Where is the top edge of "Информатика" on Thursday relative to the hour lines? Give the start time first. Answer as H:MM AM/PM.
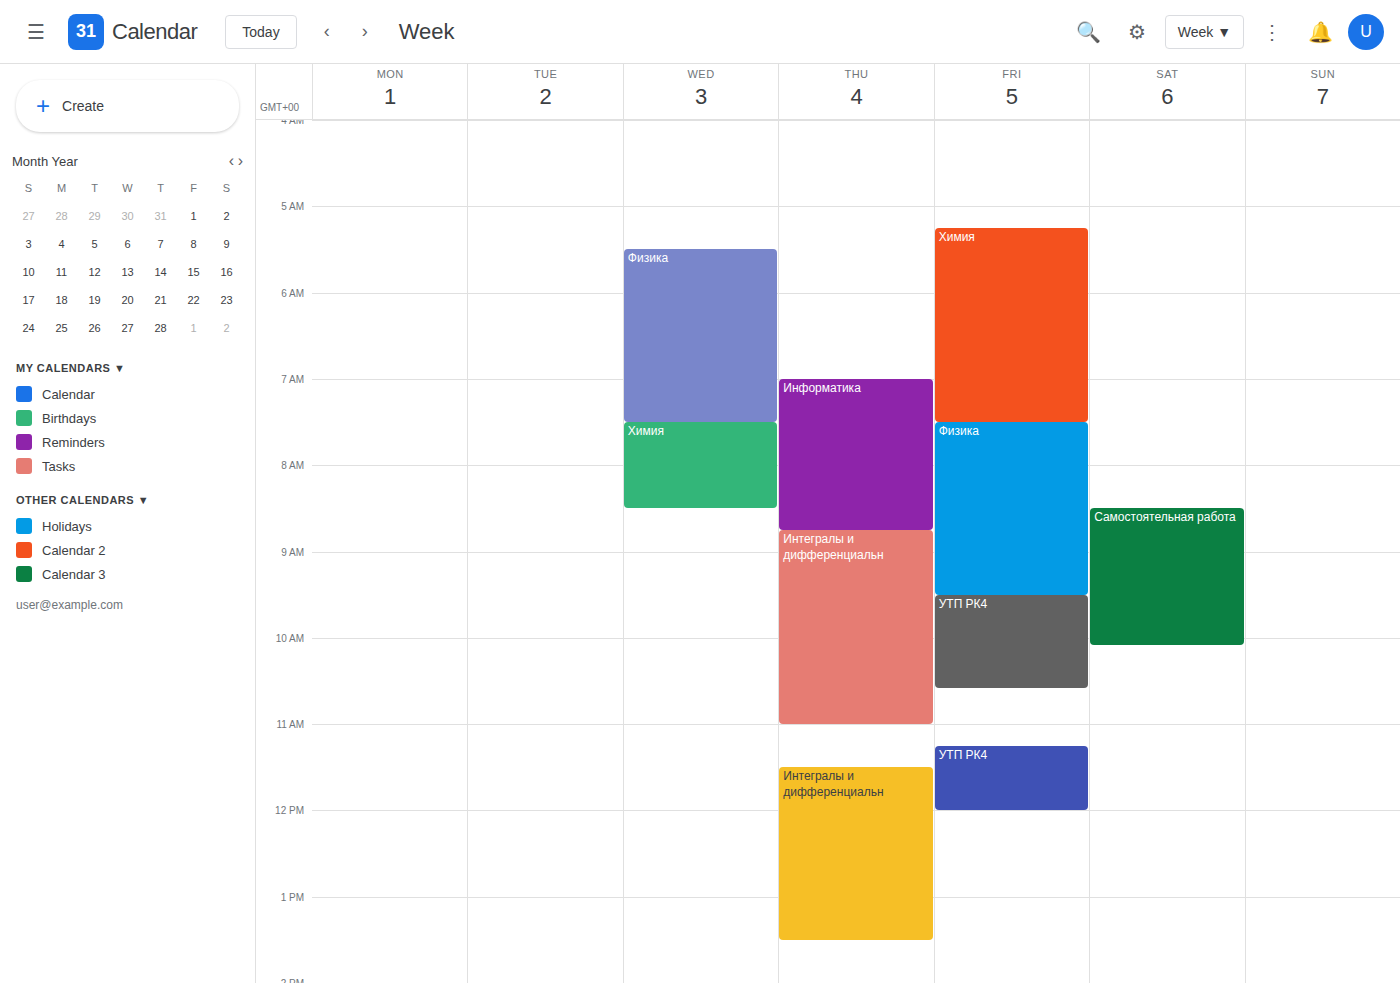
7:00 AM -- exactly on the 7 AM line.